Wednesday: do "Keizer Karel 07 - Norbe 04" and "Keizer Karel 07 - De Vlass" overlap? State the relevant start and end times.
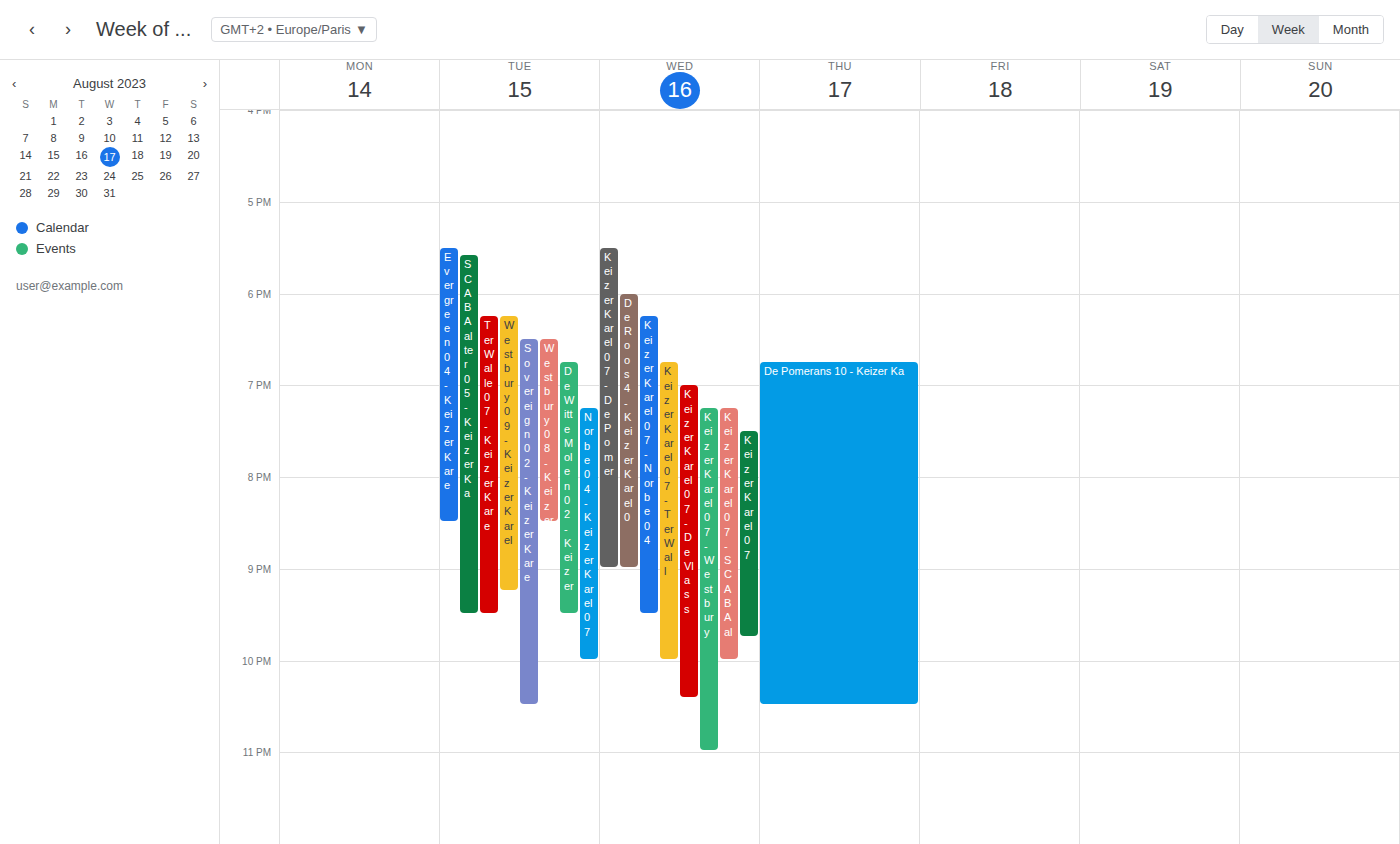
"Keizer Karel 07 - De Vlass" starts at 7:00 PM, before "Keizer Karel 07 - Norbe 04" ends at 9:30 PM -- they overlap.